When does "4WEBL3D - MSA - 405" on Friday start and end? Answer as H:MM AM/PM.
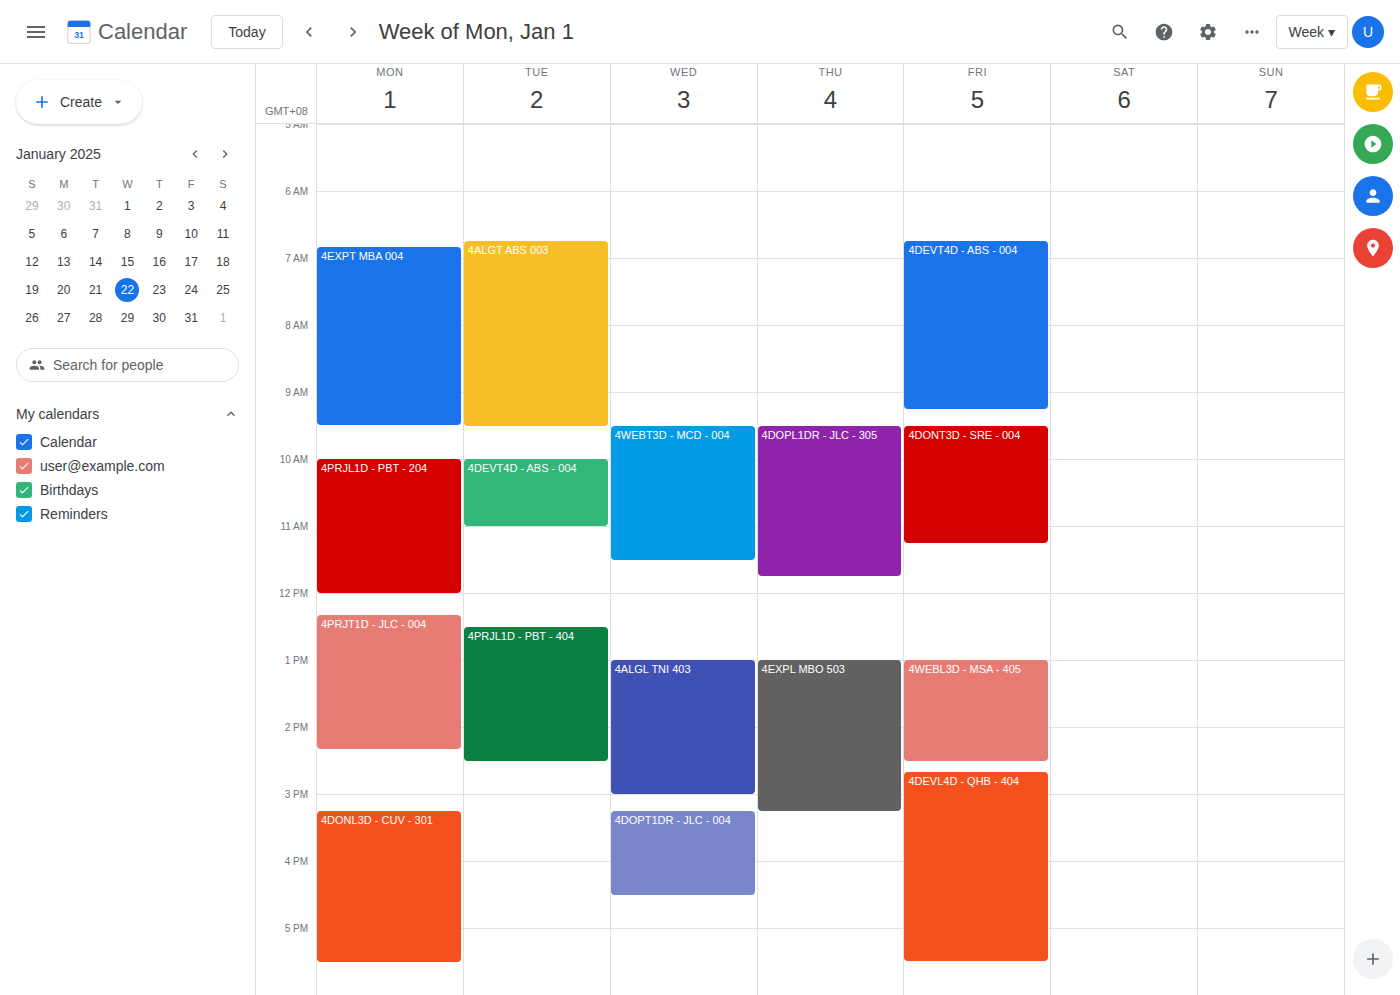
1:00 PM to 2:30 PM